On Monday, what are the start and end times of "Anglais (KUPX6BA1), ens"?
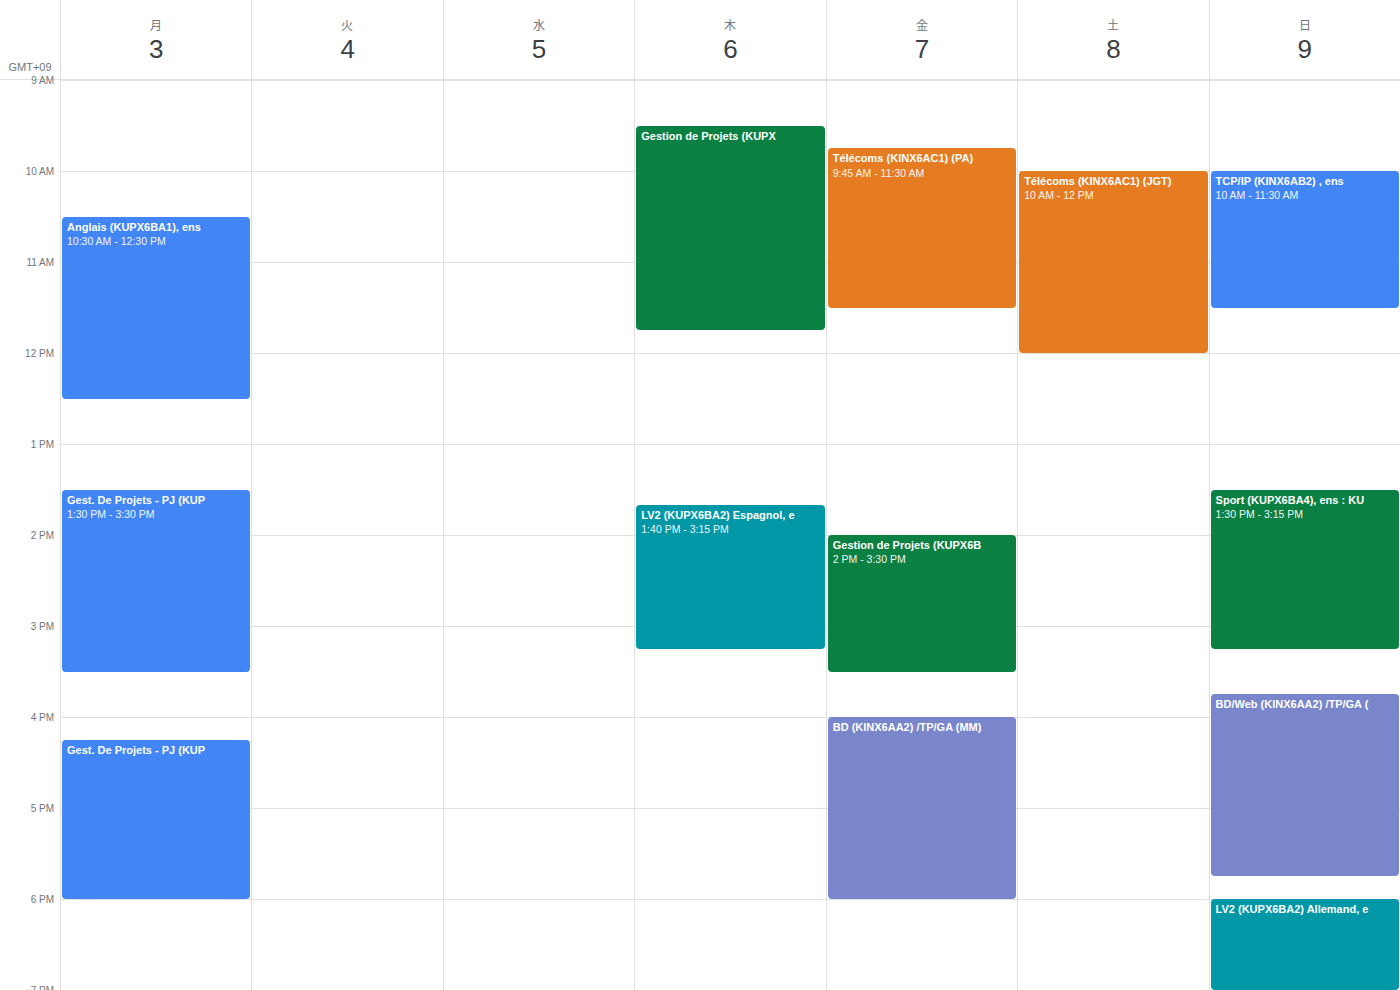
10:30 to 12:30